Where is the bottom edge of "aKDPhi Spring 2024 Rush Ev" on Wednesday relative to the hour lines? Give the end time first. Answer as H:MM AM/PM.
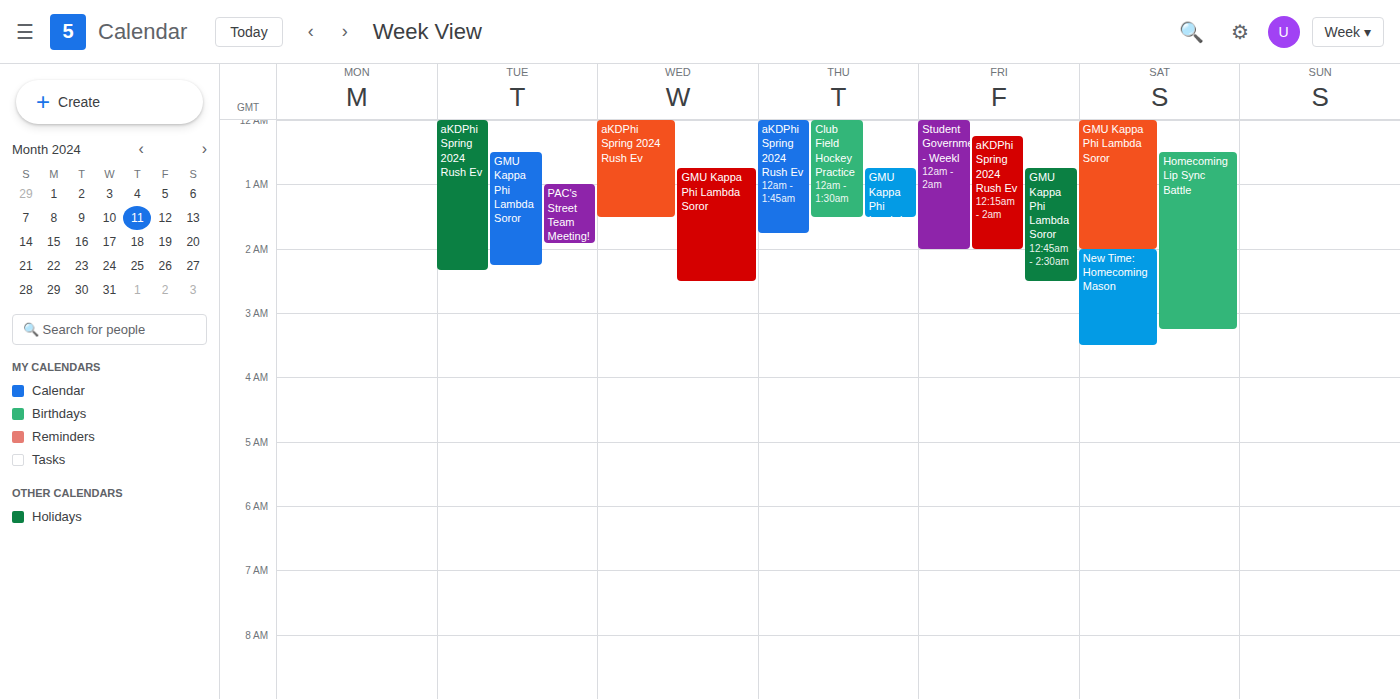
1:30 AM -- halfway between the 1 AM and 2 AM lines.